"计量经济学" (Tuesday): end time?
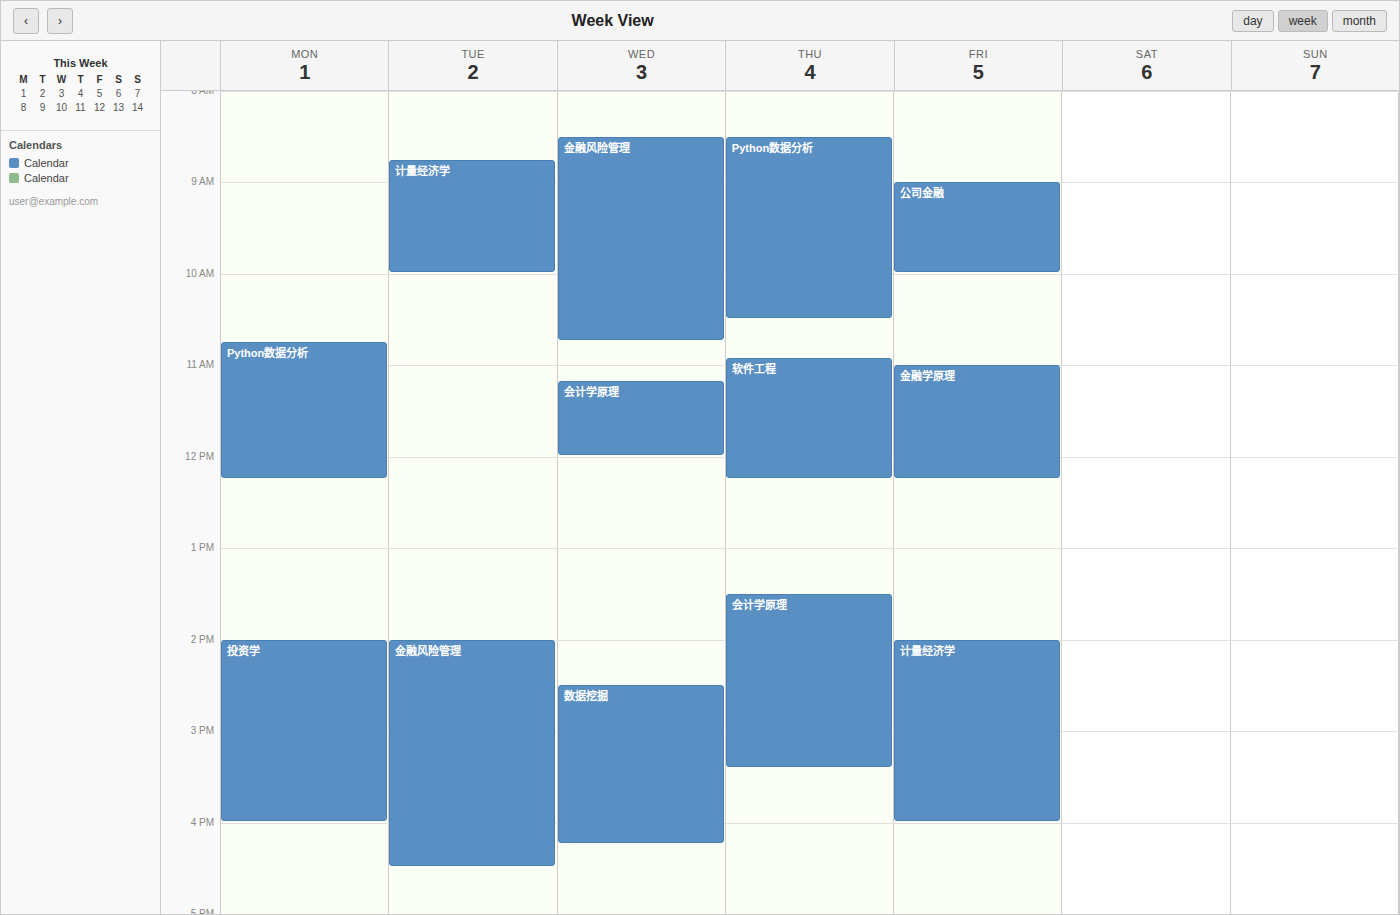
10:00 AM